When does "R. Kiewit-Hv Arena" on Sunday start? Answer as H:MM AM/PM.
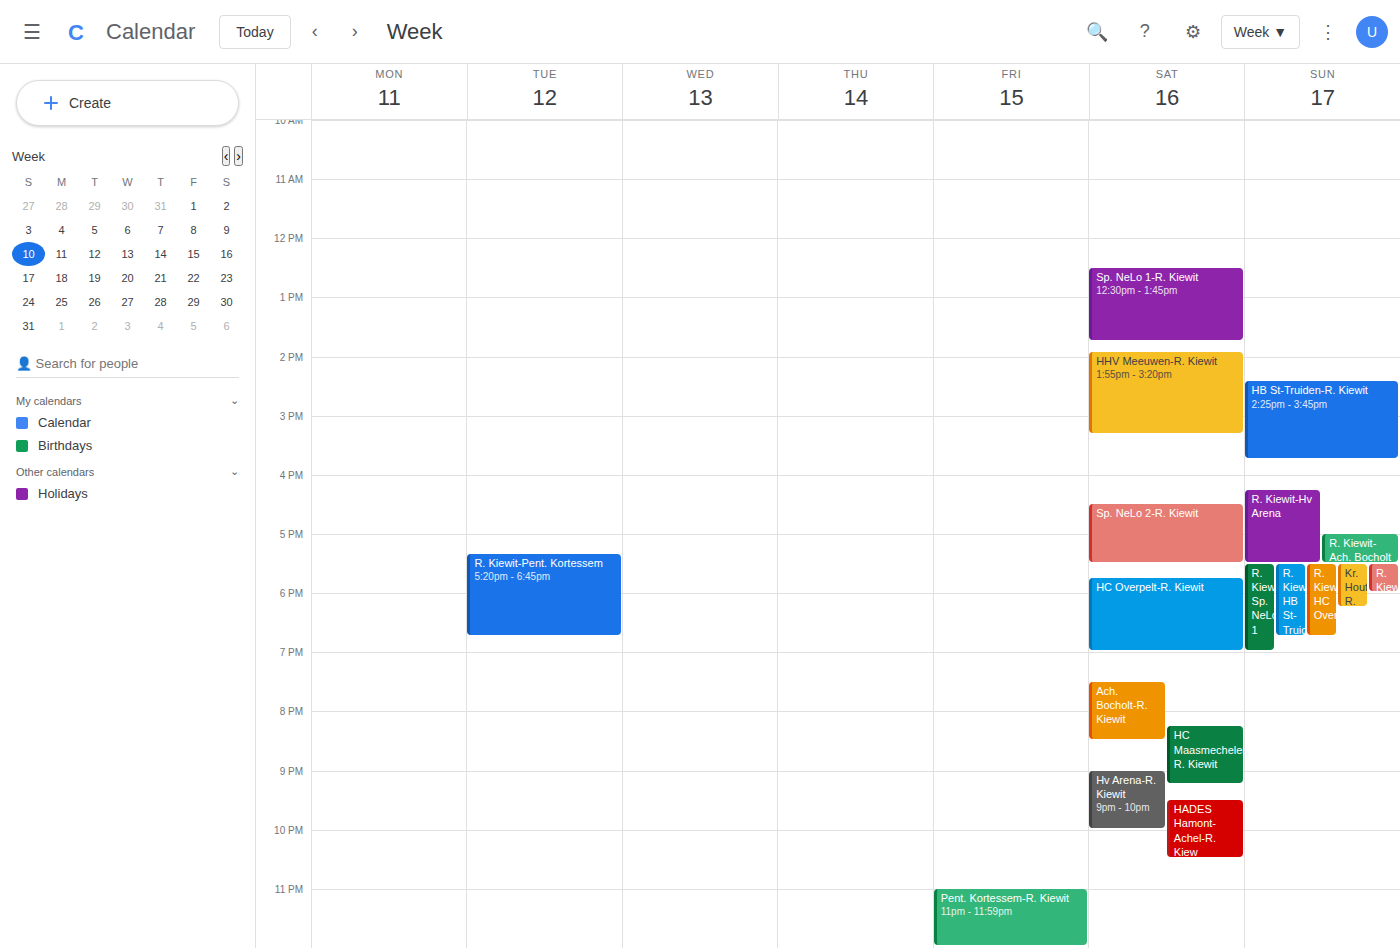
4:15 PM